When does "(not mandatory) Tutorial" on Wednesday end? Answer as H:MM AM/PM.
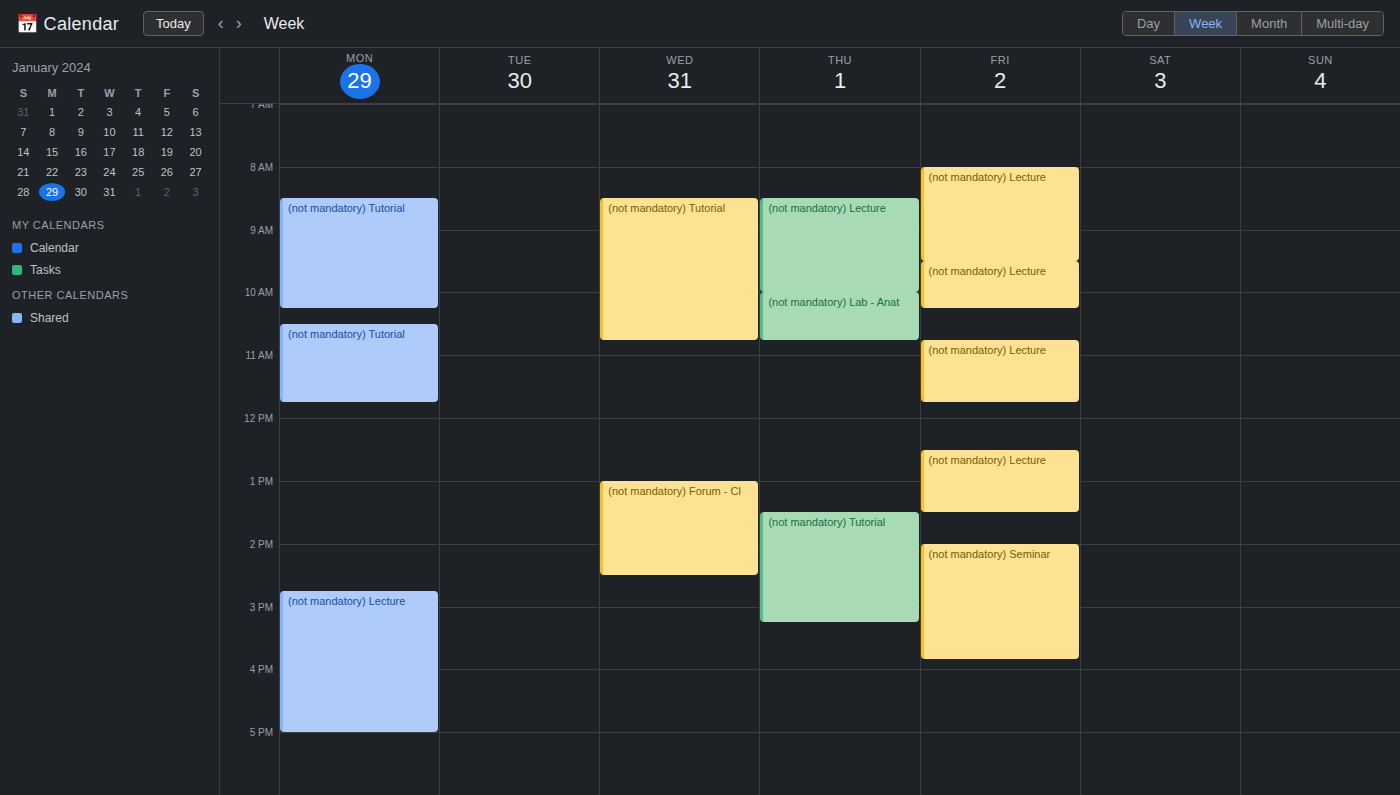
10:45 AM